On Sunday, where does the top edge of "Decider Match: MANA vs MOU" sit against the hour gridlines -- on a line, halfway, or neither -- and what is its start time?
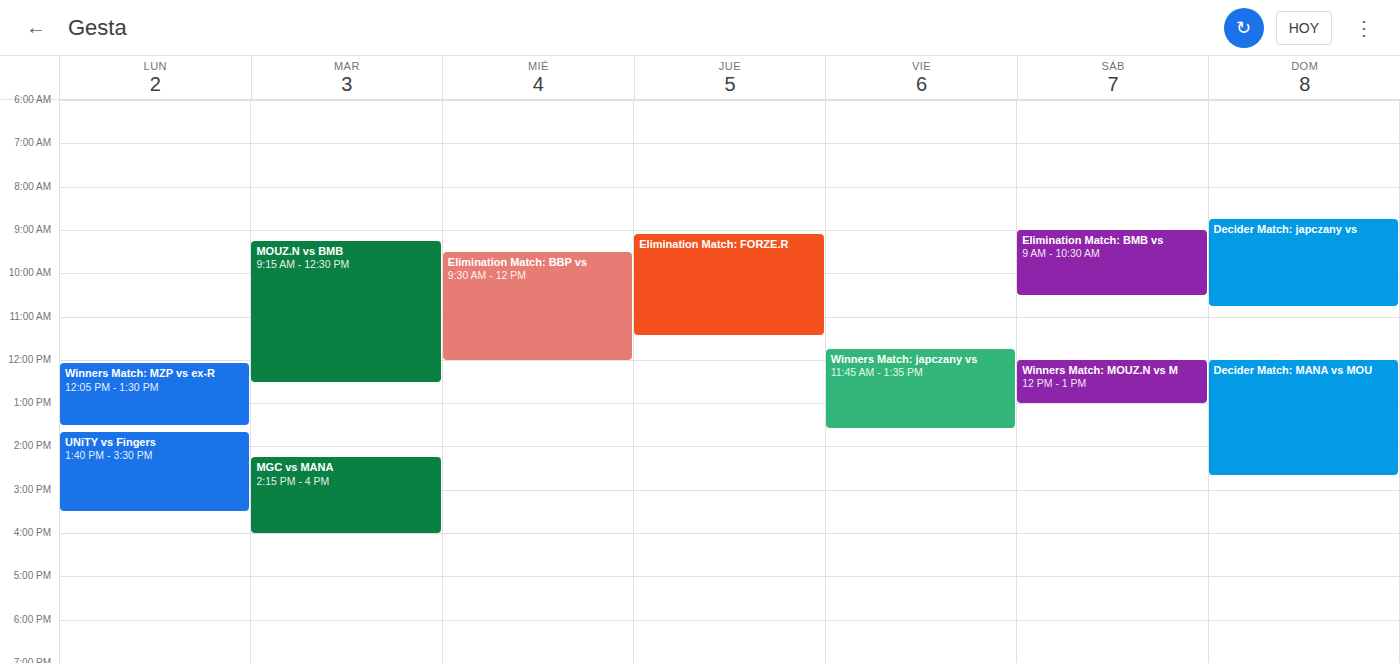
12:00 -- exactly on the 12:00 line.